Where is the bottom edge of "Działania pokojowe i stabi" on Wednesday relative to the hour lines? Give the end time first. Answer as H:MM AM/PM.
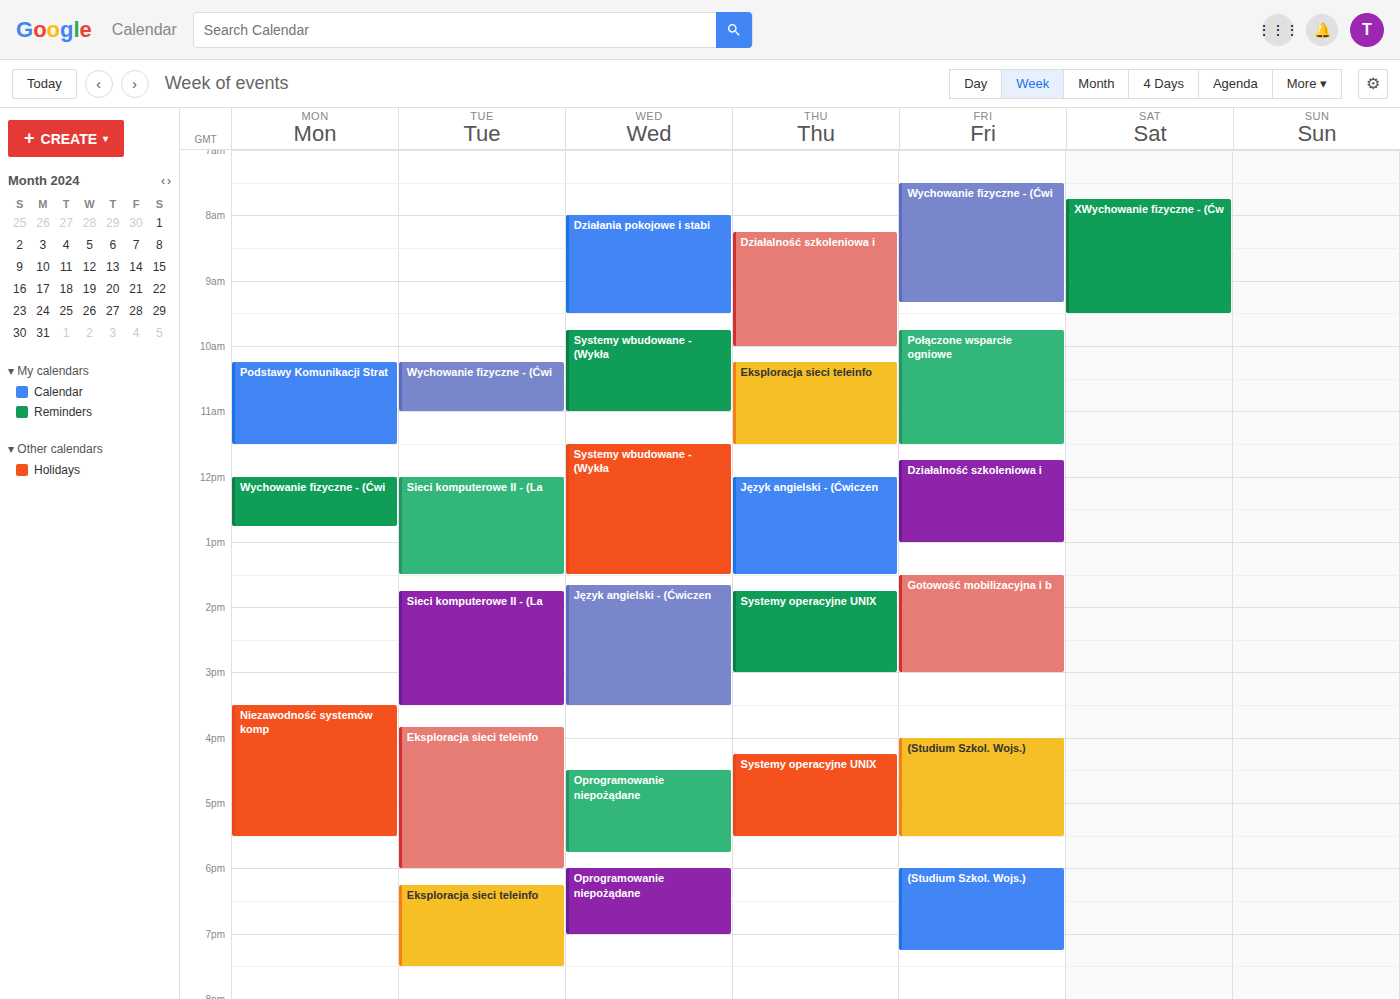
9:30 AM -- halfway between the 9 AM and 10 AM lines.